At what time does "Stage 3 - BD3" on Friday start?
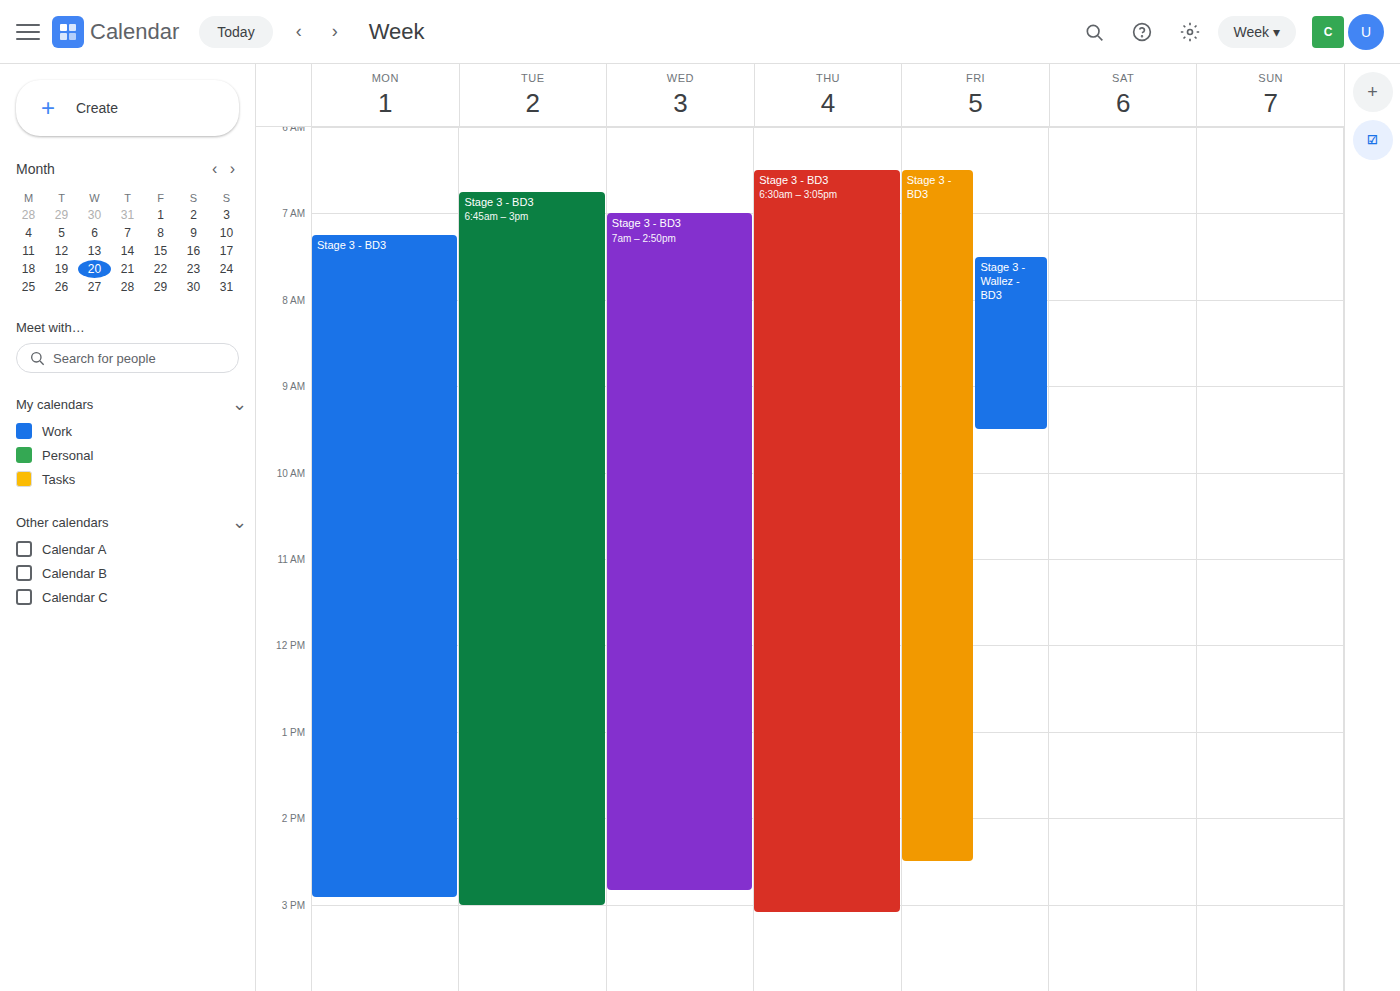
6:30 AM